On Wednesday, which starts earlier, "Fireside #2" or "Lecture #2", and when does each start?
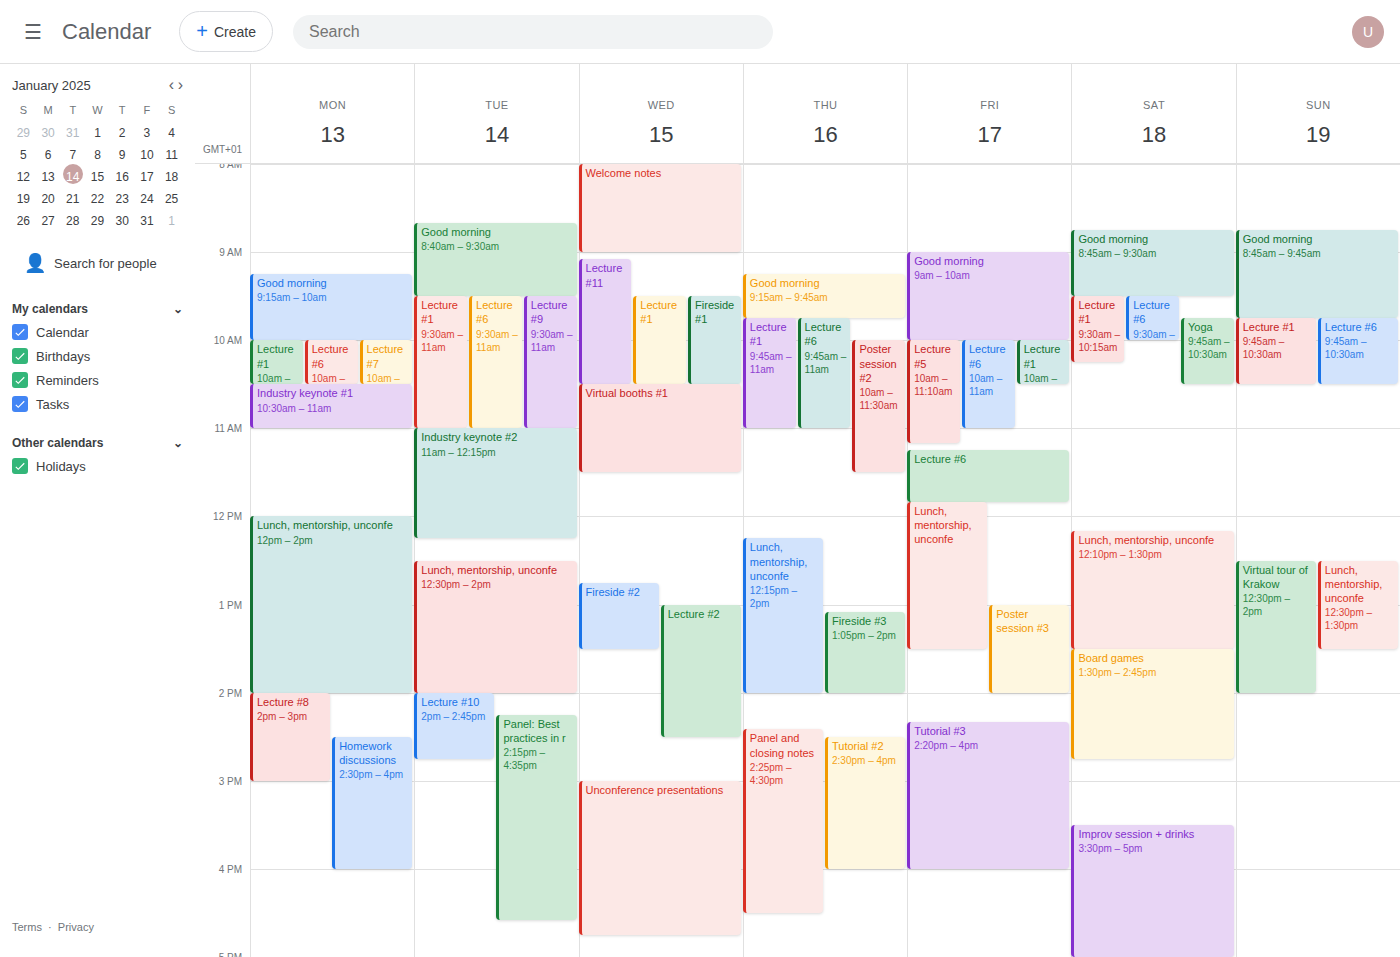
"Fireside #2" 12:45 PM; "Lecture #2" 1:00 PM.